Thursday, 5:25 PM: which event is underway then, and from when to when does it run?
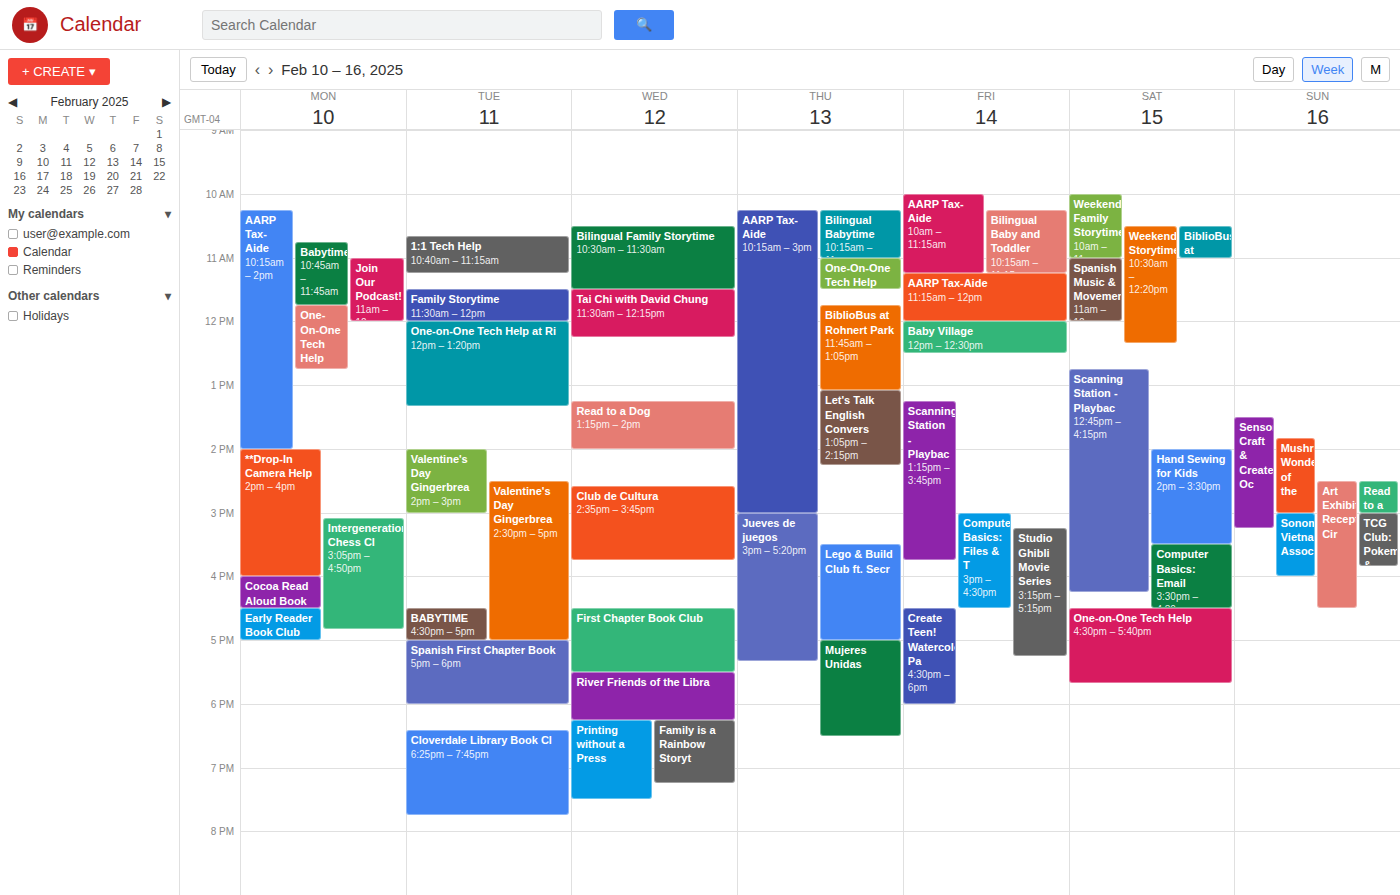
"Mujeres Unidas", 5:00 PM to 6:30 PM